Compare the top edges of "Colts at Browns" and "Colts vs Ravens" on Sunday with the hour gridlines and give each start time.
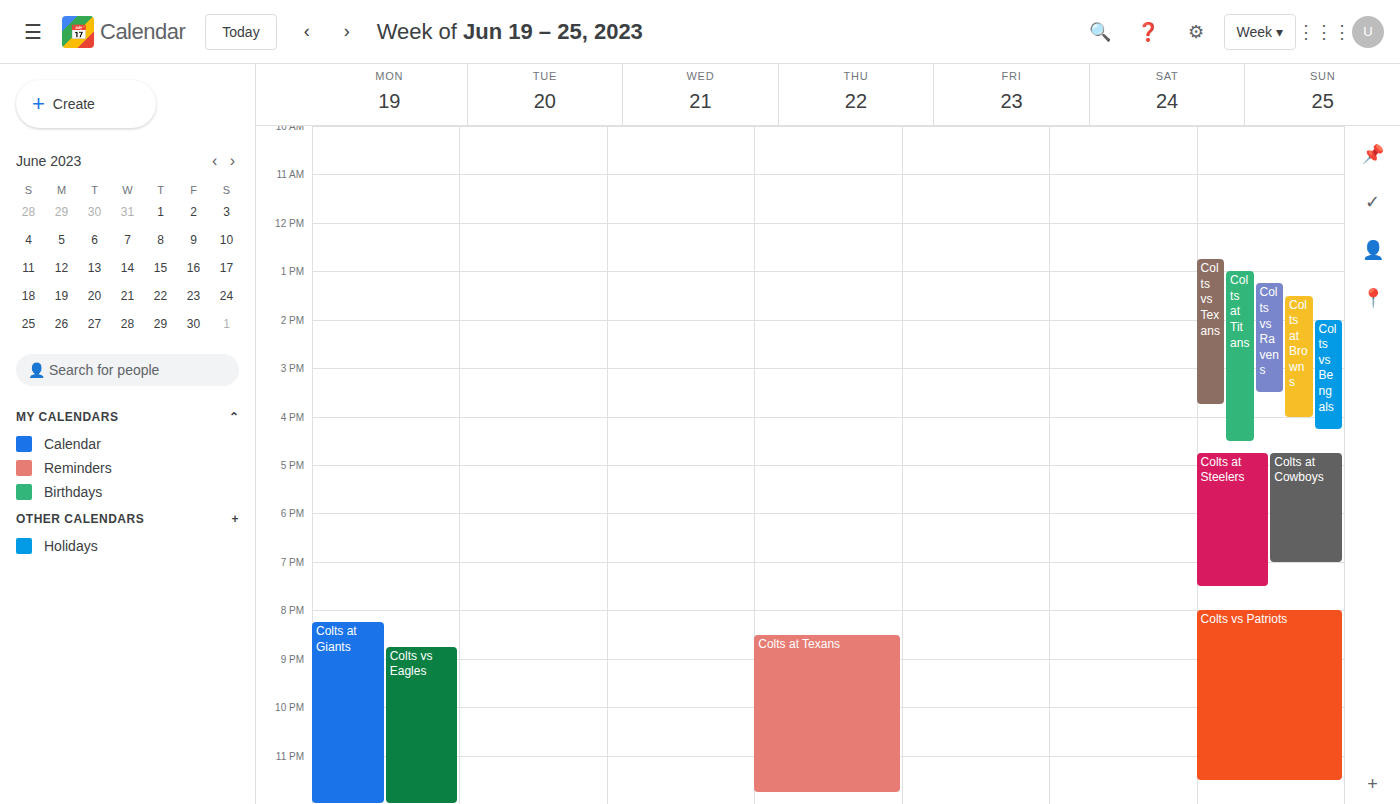
"Colts at Browns": 1:30 PM, halfway between the 1 PM and 2 PM lines. "Colts vs Ravens": 1:15 PM, neither: a quarter of the way from the 1 PM line to the 2 PM line.